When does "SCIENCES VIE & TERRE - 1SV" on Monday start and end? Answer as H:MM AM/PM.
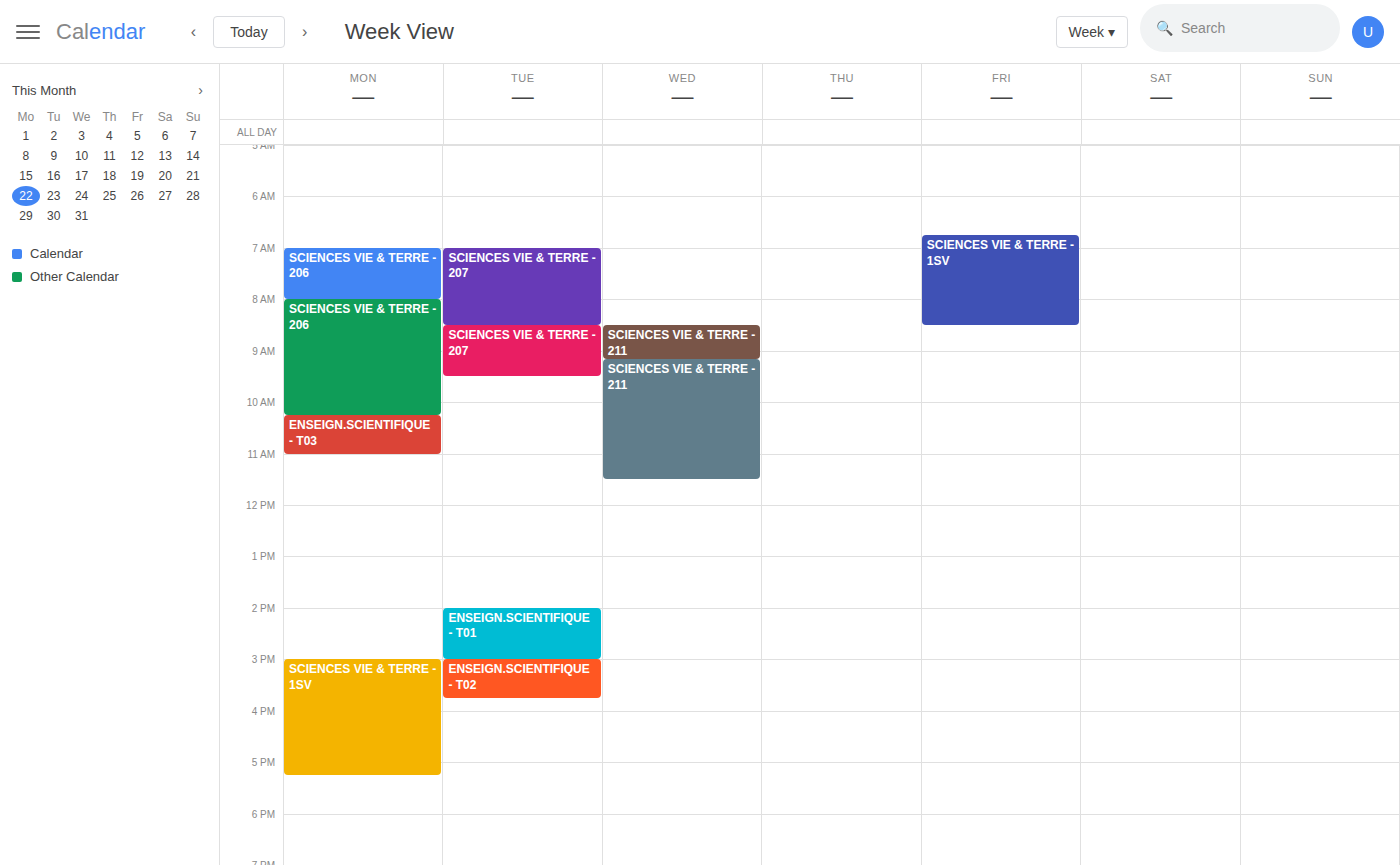
3:00 PM to 5:15 PM